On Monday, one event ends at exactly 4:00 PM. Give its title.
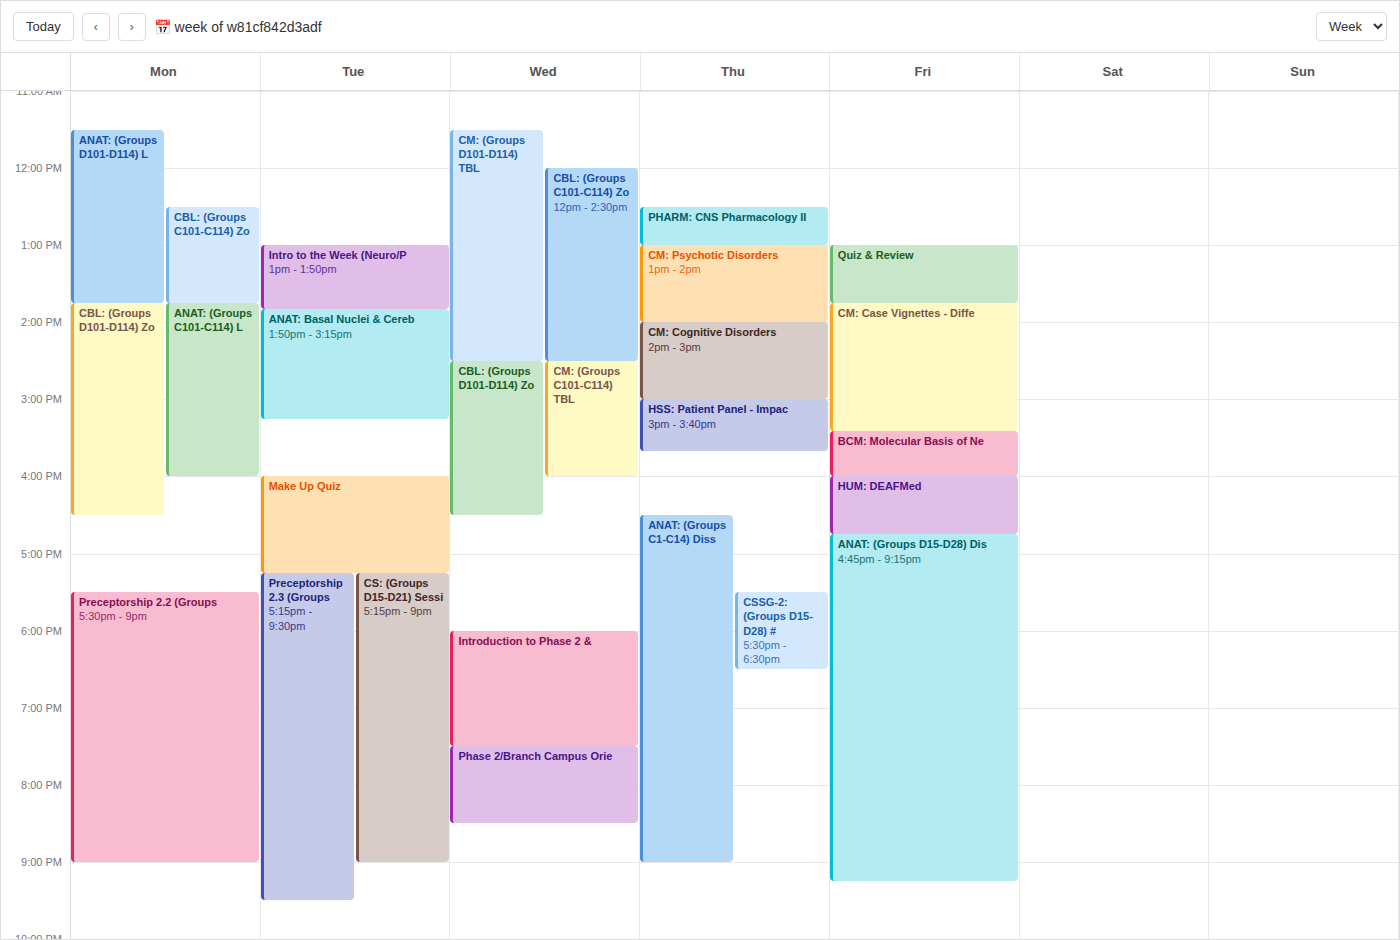
"ANAT: (Groups C101-C114) L"